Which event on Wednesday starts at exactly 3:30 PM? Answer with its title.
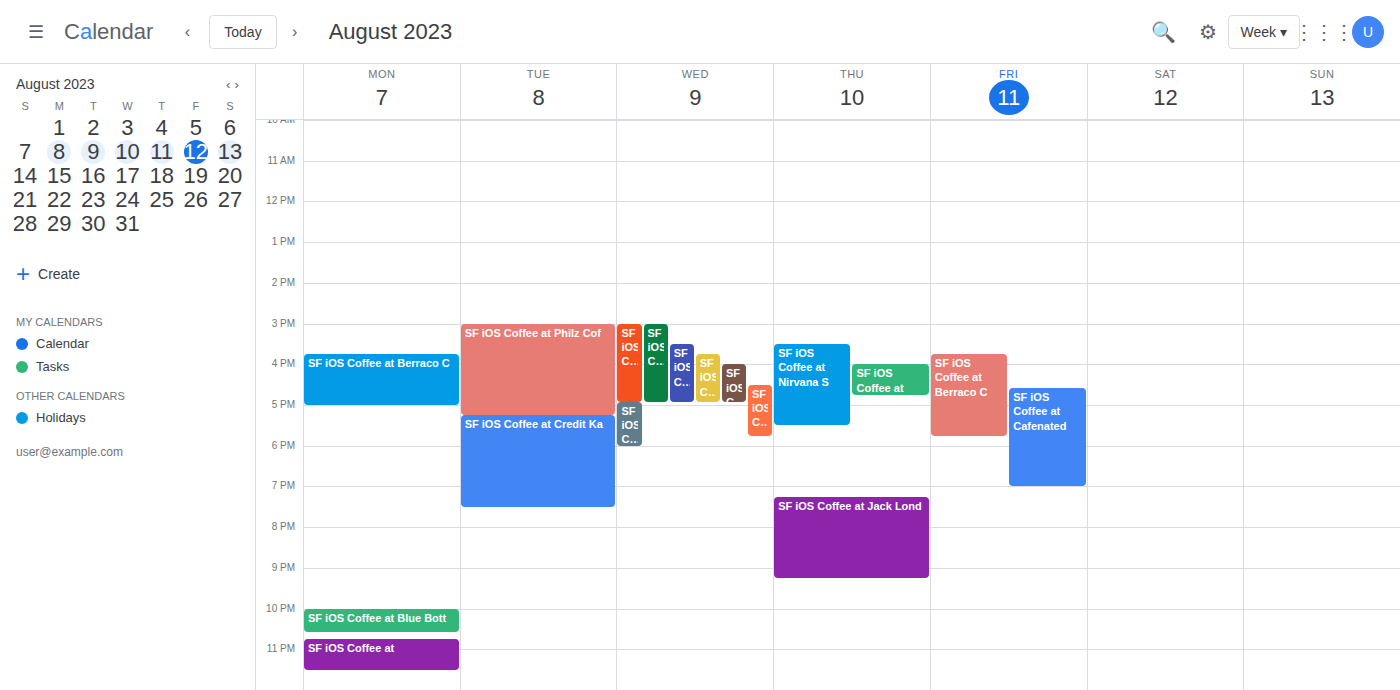
"SF iOS Coffee at Saint Fra"